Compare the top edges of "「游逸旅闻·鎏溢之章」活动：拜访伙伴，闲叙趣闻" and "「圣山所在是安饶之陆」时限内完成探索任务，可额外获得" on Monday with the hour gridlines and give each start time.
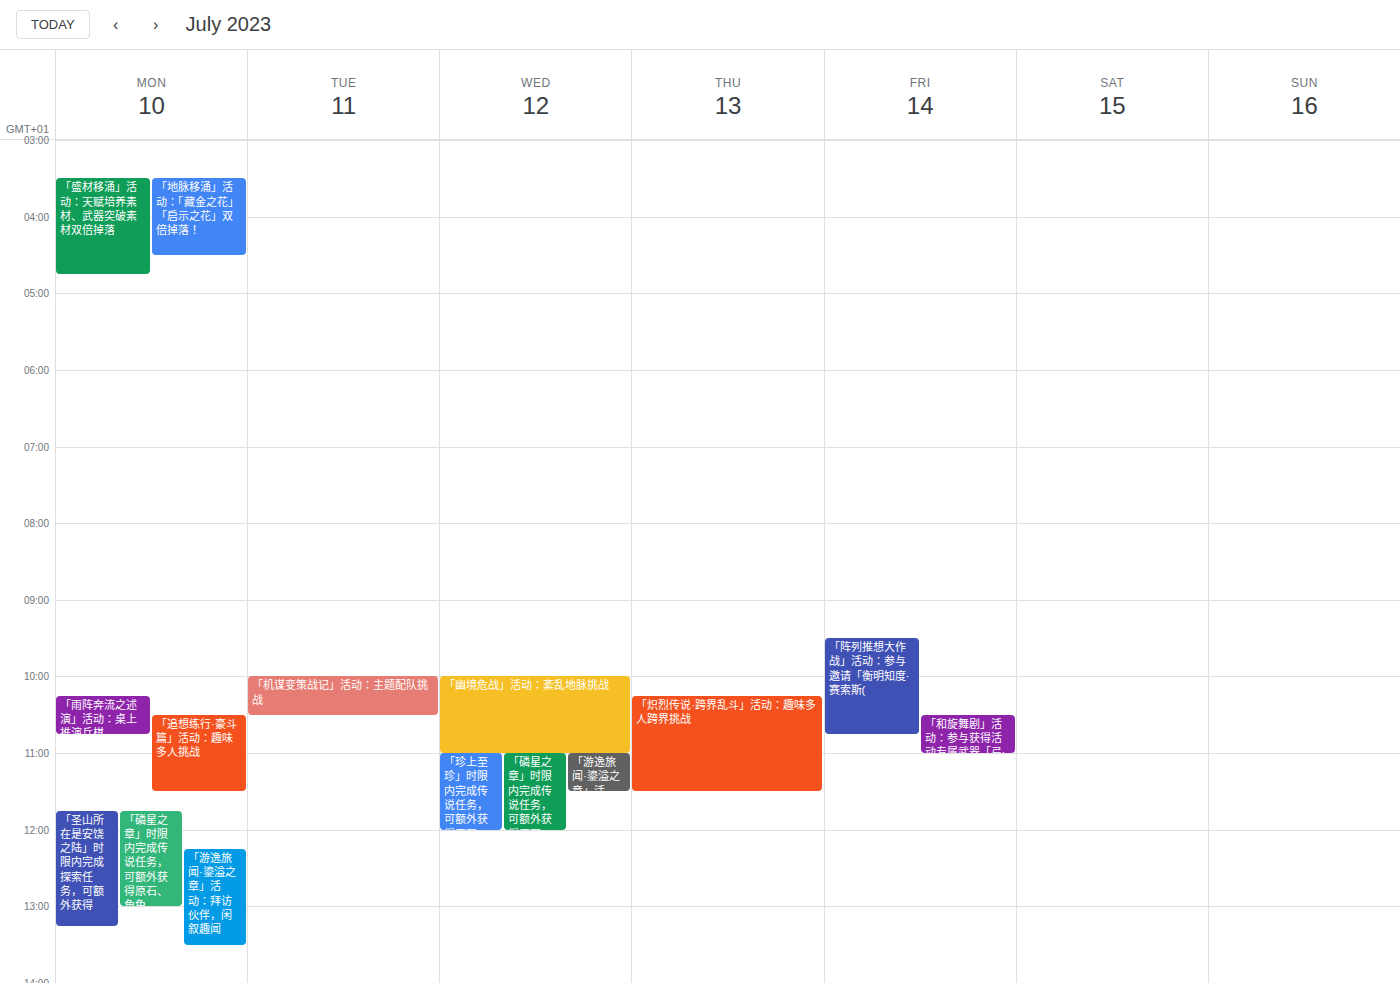
"「游逸旅闻·鎏溢之章」活动：拜访伙伴，闲叙趣闻": 12:15, neither: a quarter of the way from the 12:00 line to the 13:00 line. "「圣山所在是安饶之陆」时限内完成探索任务，可额外获得": 11:45, neither: three quarters of the way from the 11:00 line to the 12:00 line.